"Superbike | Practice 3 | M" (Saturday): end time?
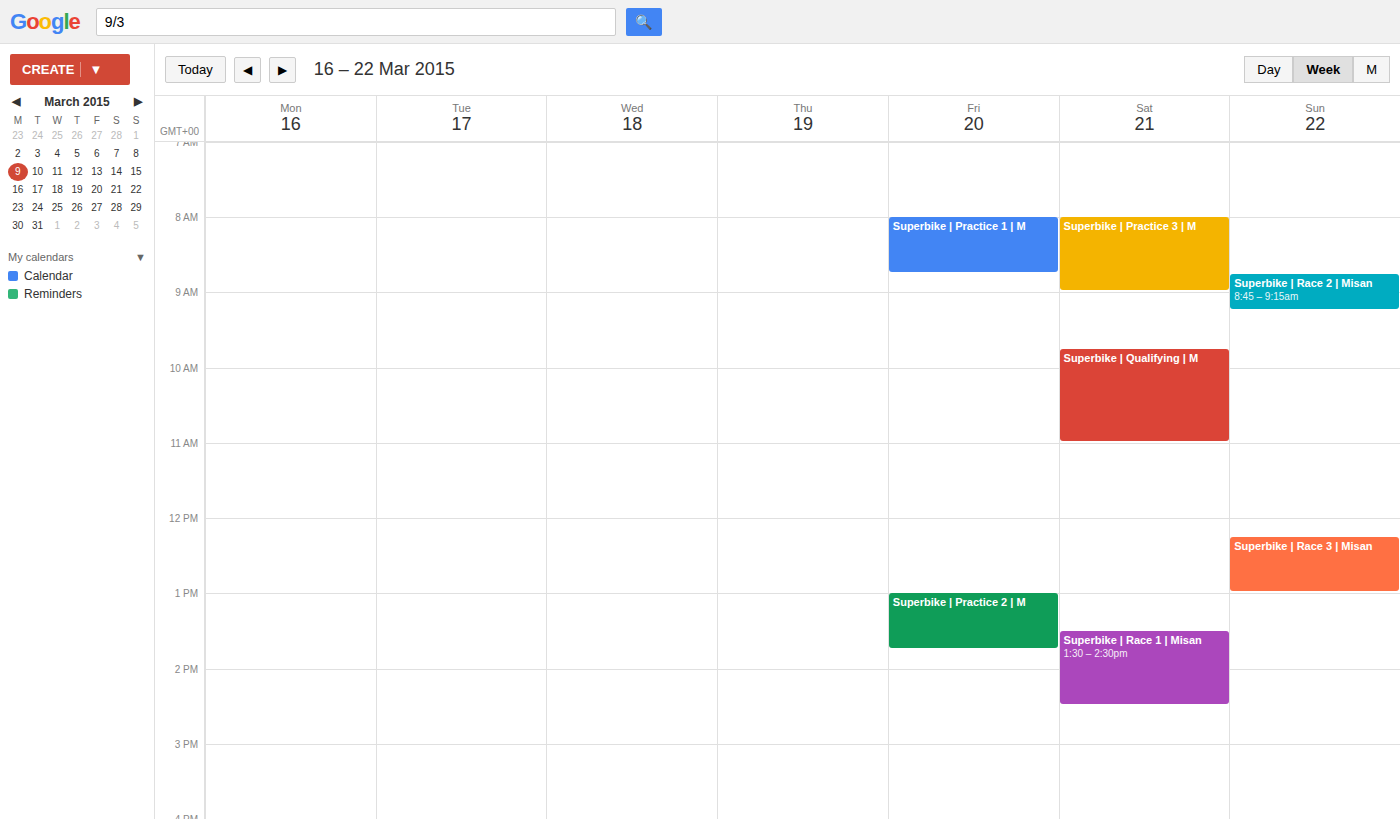
09:00